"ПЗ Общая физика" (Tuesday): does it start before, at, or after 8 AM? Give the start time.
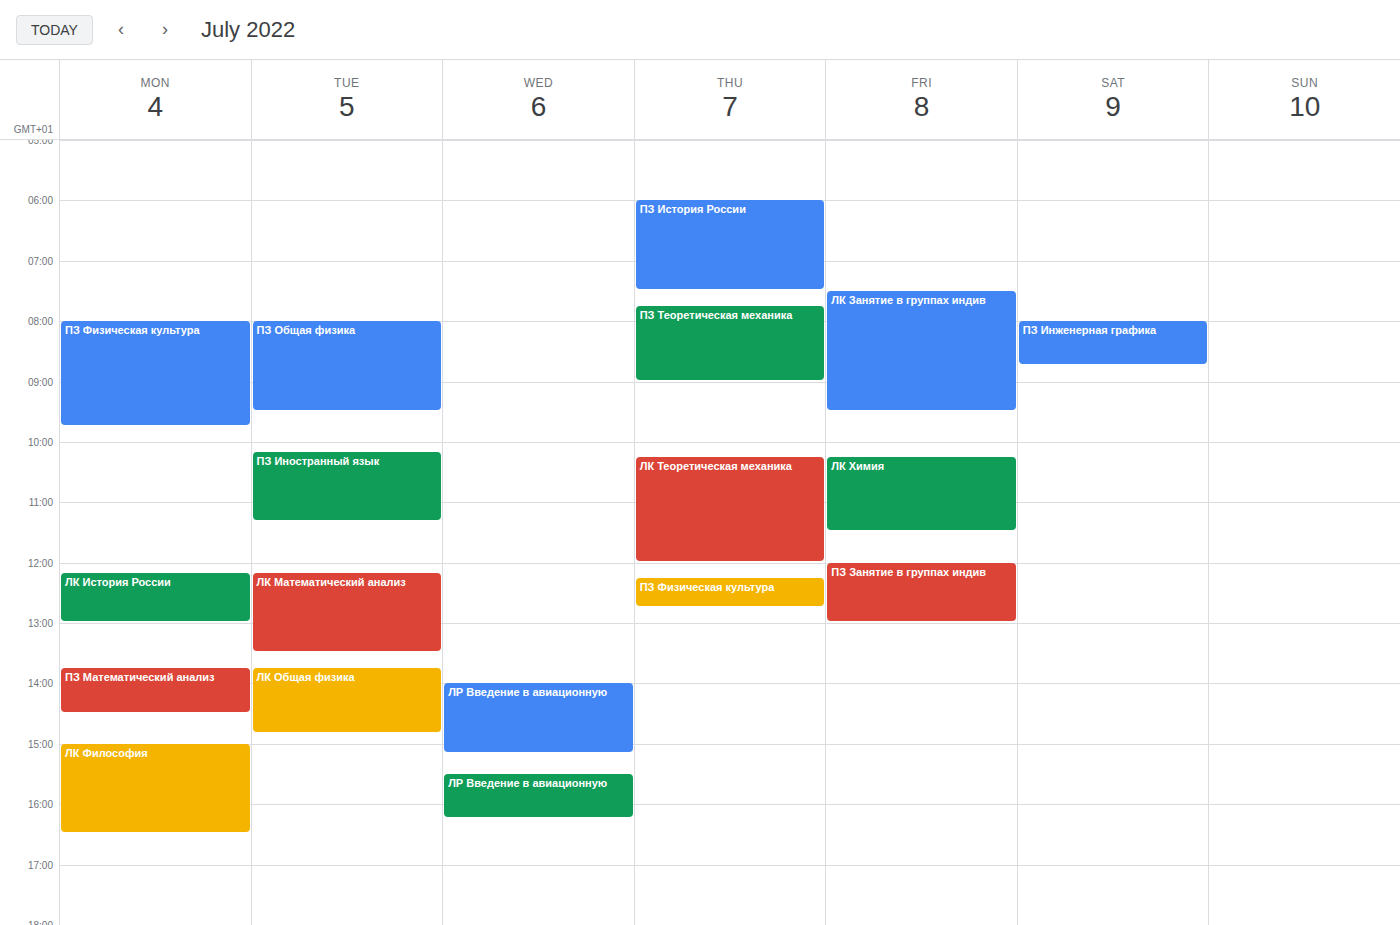
8:00 AM -- exactly at 8 AM, on the 8 AM line.